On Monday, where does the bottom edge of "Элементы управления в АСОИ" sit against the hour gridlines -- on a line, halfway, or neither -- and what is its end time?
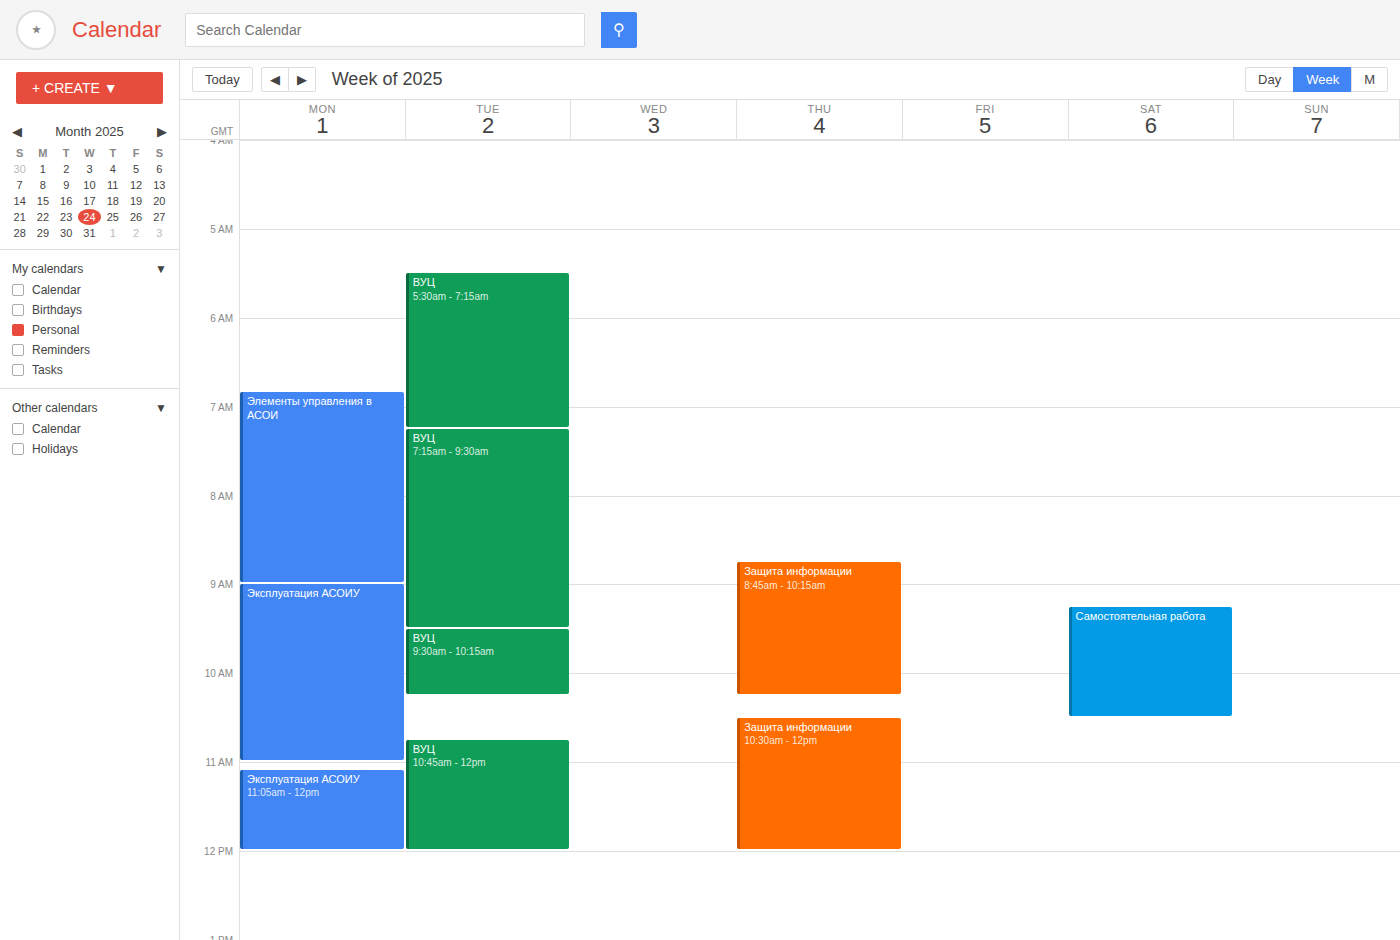
9:00 AM -- exactly on the 9 AM line.